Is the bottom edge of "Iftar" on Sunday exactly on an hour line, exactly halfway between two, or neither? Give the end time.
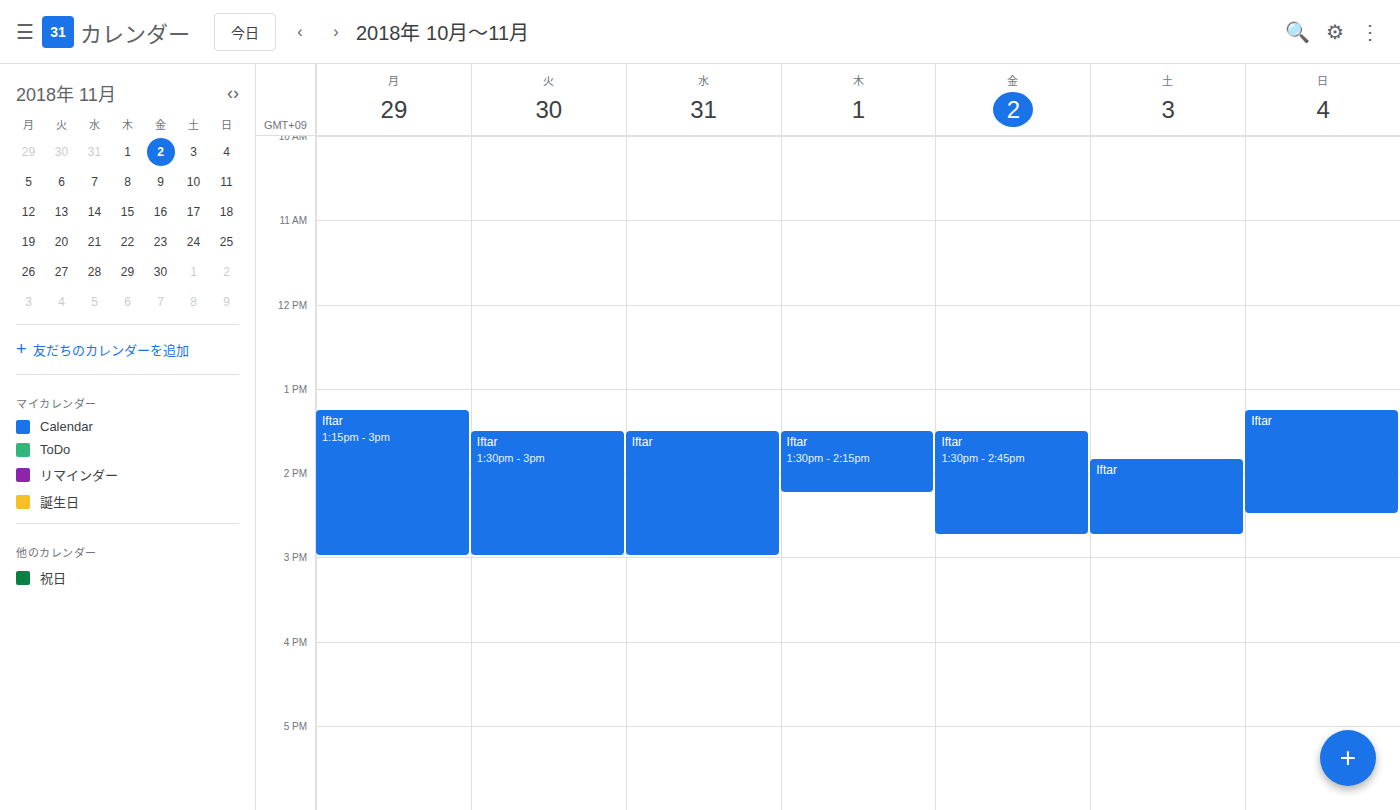
2:30 PM -- halfway between the 2 PM and 3 PM lines.